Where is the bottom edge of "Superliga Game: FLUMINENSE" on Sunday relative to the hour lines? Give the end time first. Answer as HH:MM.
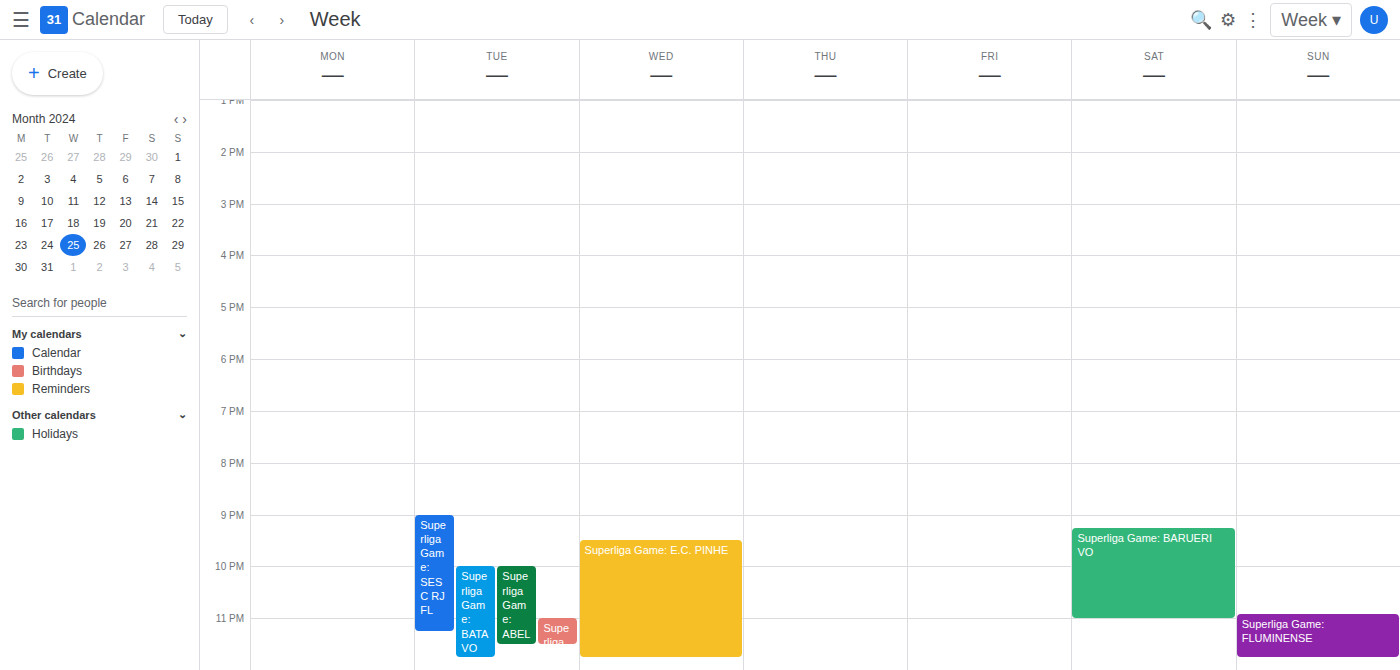
23:45 -- neither: three quarters of the way from the 23:00 line to the 24:00 line.